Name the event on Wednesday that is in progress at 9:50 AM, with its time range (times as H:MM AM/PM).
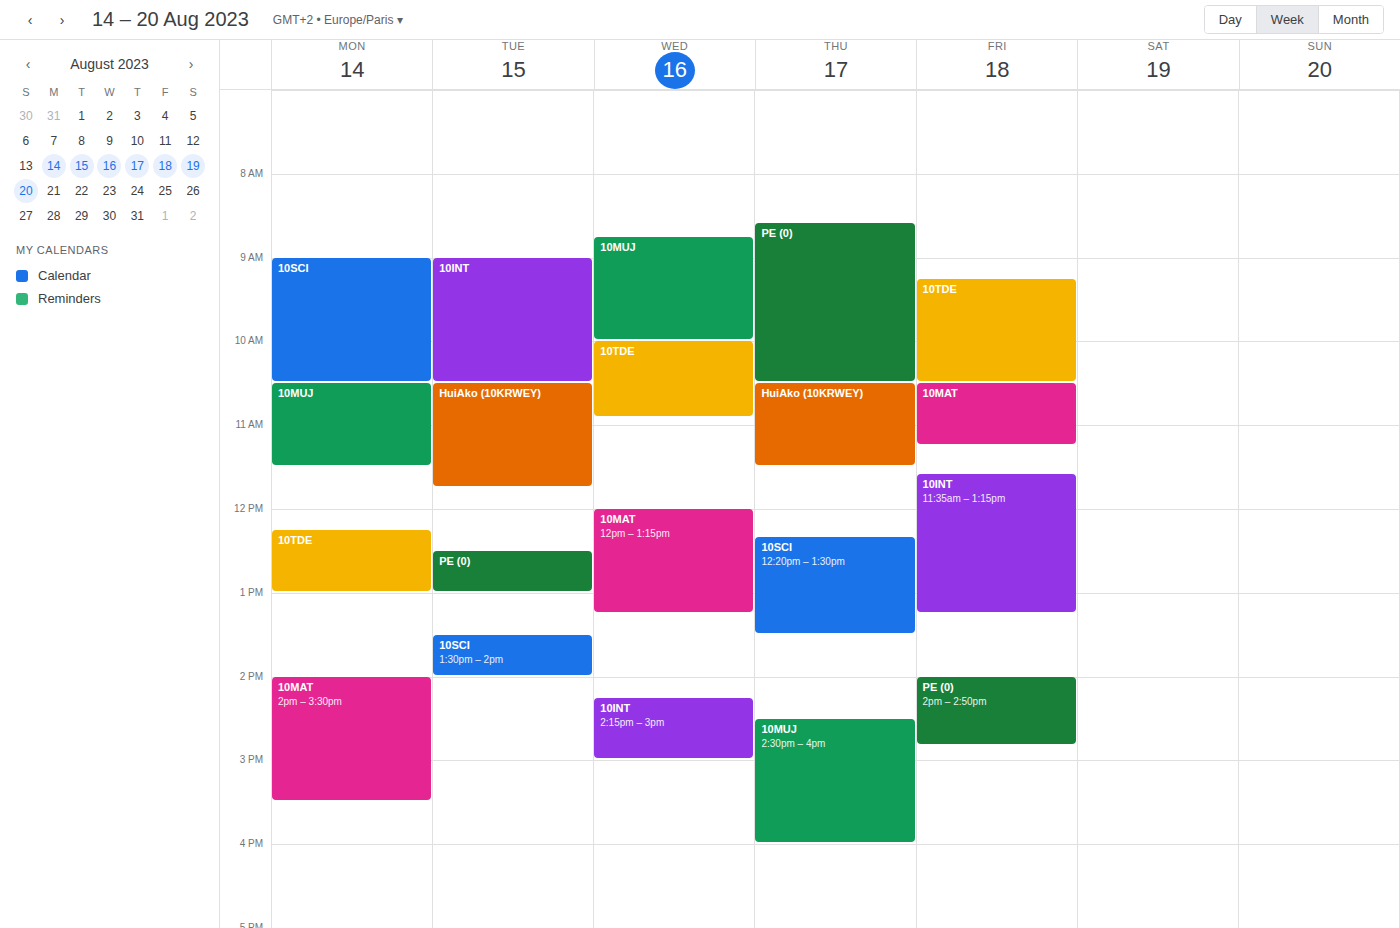
"10MUJ", 8:45 AM to 10:00 AM